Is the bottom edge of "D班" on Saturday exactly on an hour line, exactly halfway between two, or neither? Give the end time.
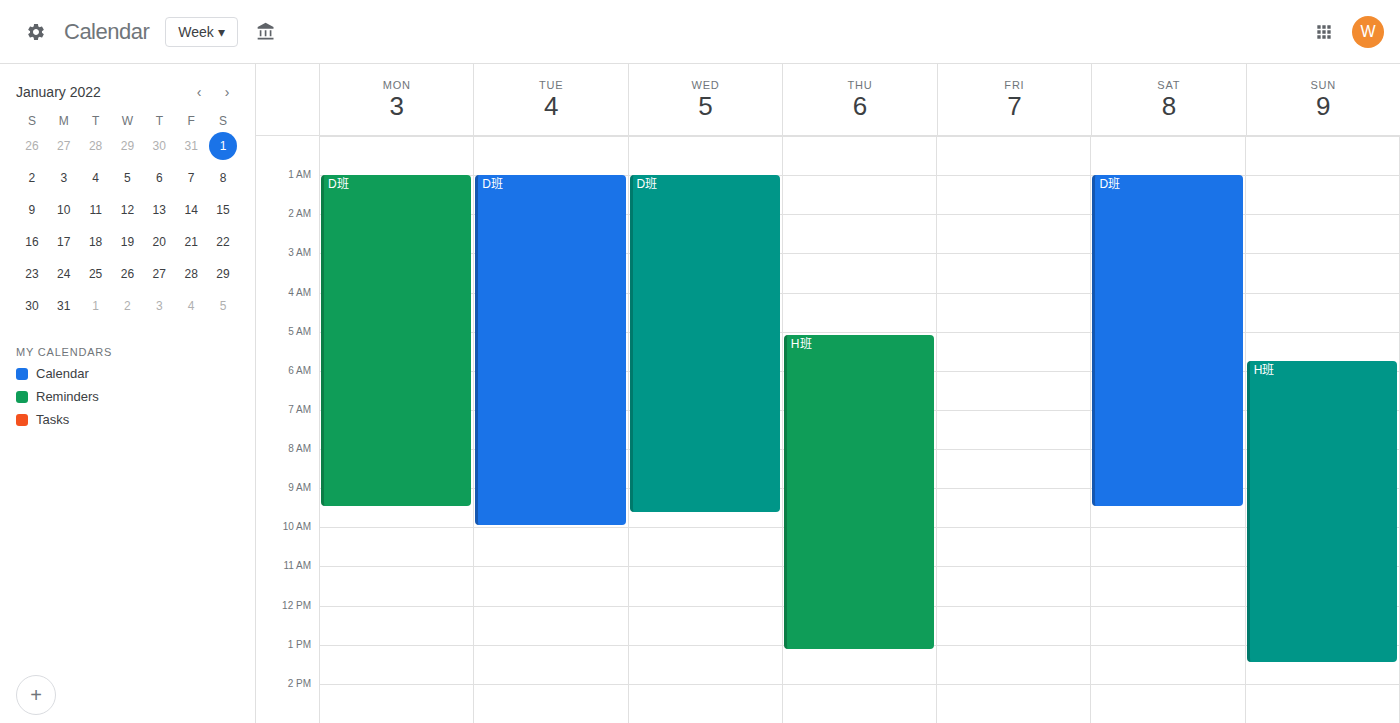
9:30 AM -- halfway between the 9 AM and 10 AM lines.